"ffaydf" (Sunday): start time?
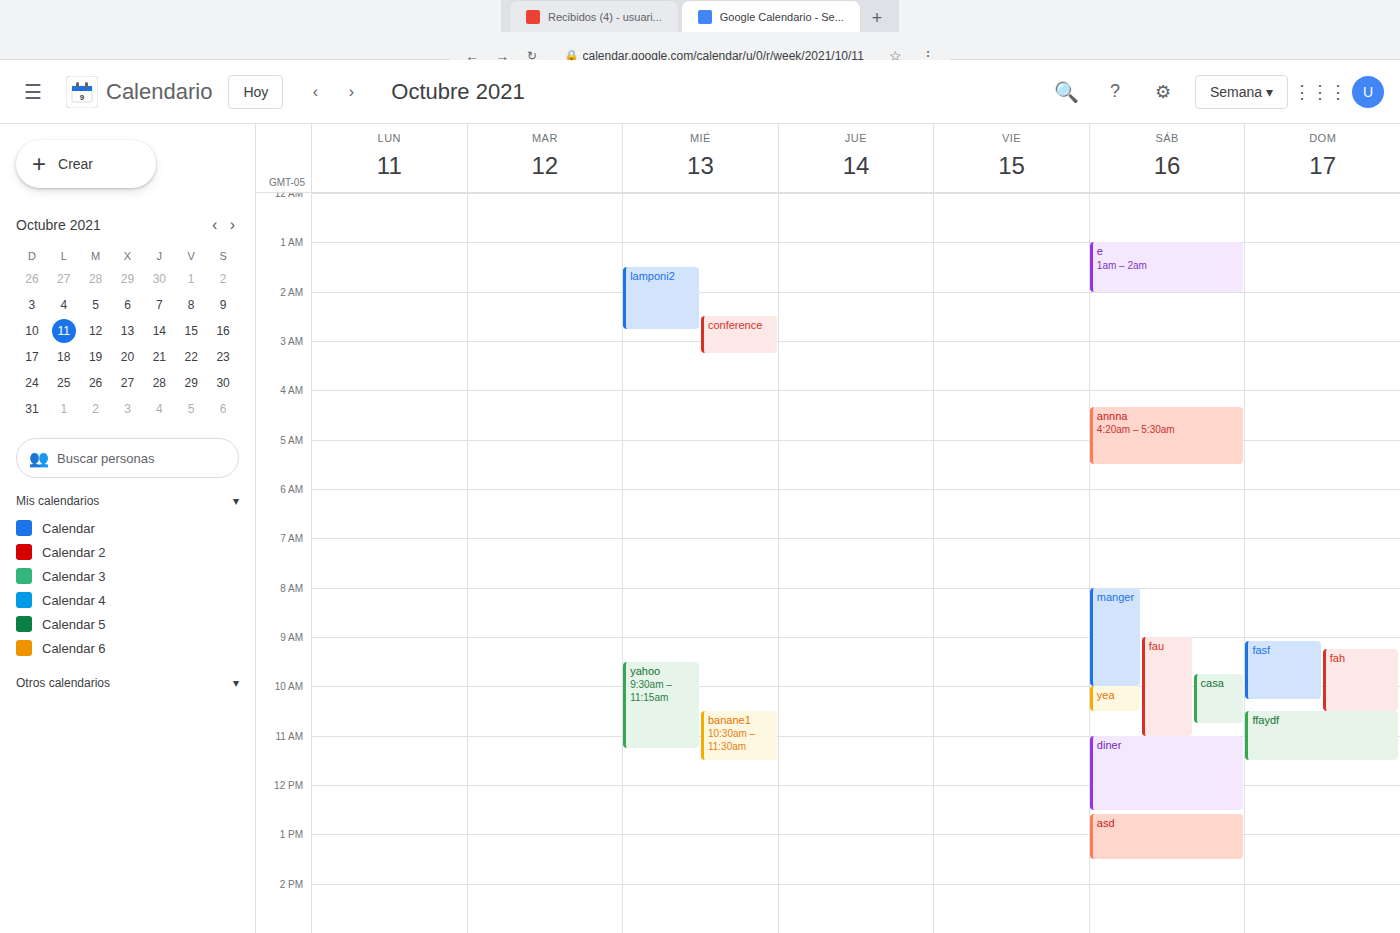
10:30 AM